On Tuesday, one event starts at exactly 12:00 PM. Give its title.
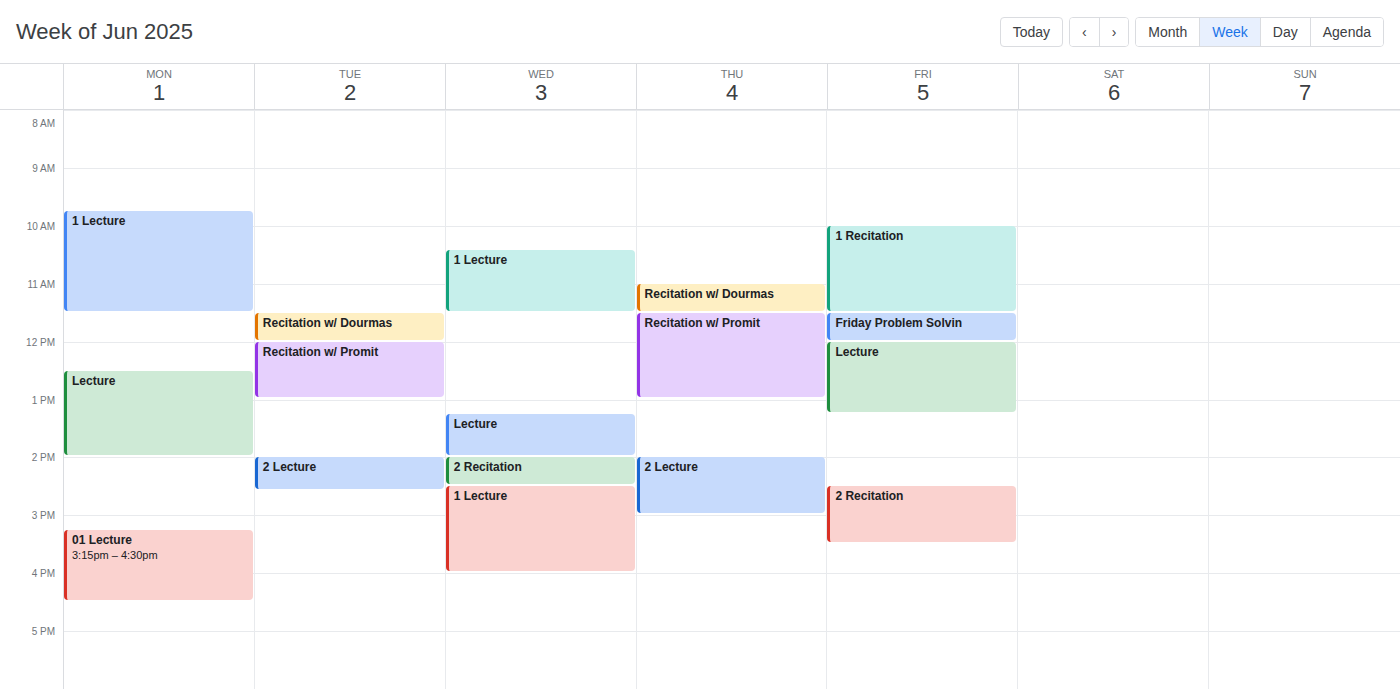
"Recitation w/ Promit"